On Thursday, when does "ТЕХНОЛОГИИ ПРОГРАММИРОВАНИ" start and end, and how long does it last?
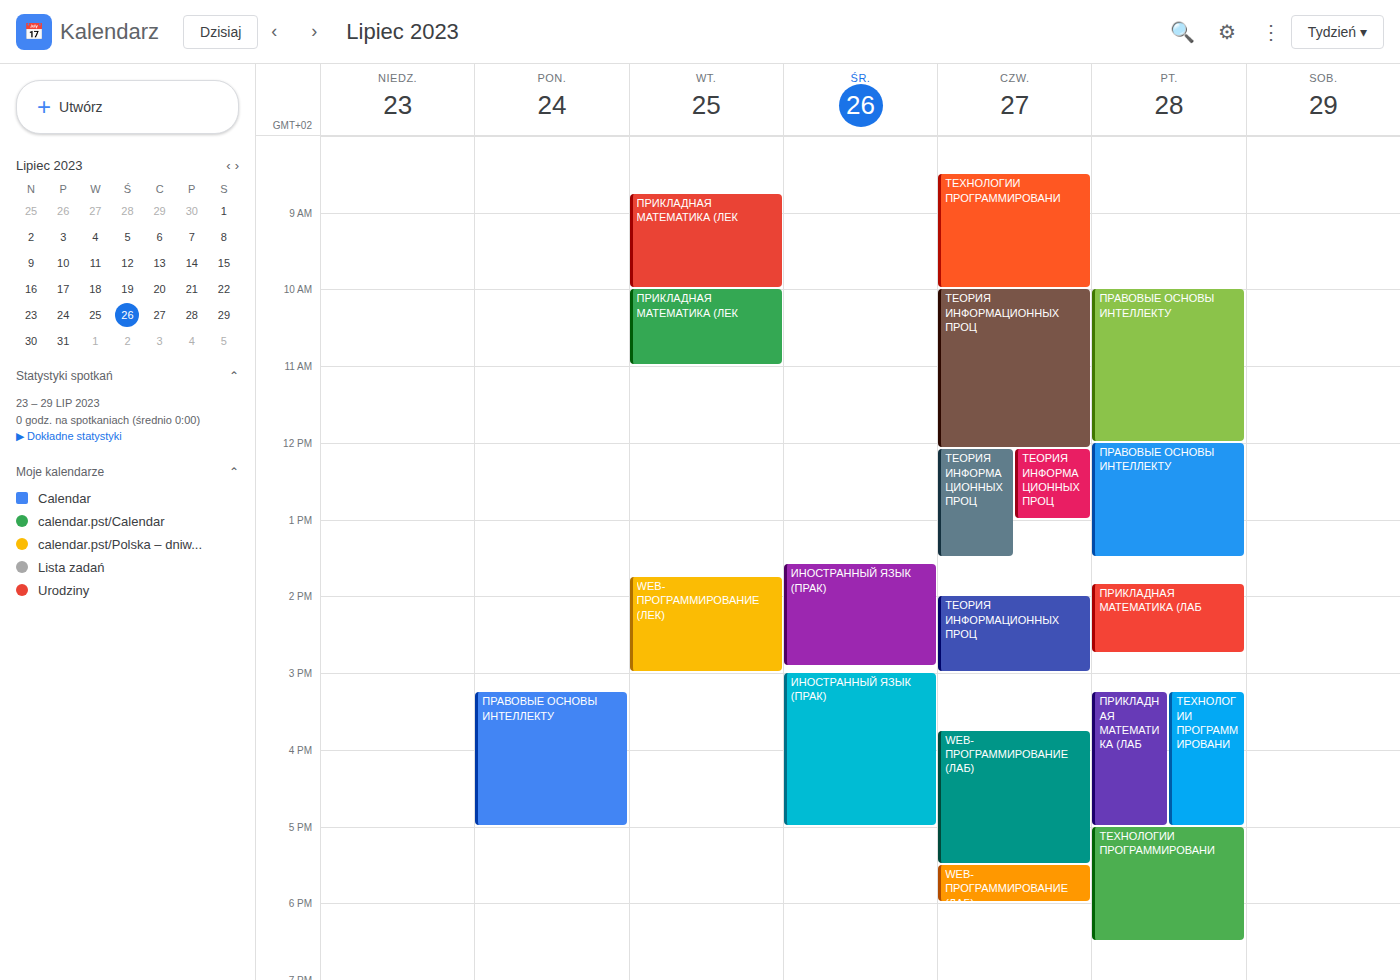
08:30 to 10:00, 1 hour 30 minutes